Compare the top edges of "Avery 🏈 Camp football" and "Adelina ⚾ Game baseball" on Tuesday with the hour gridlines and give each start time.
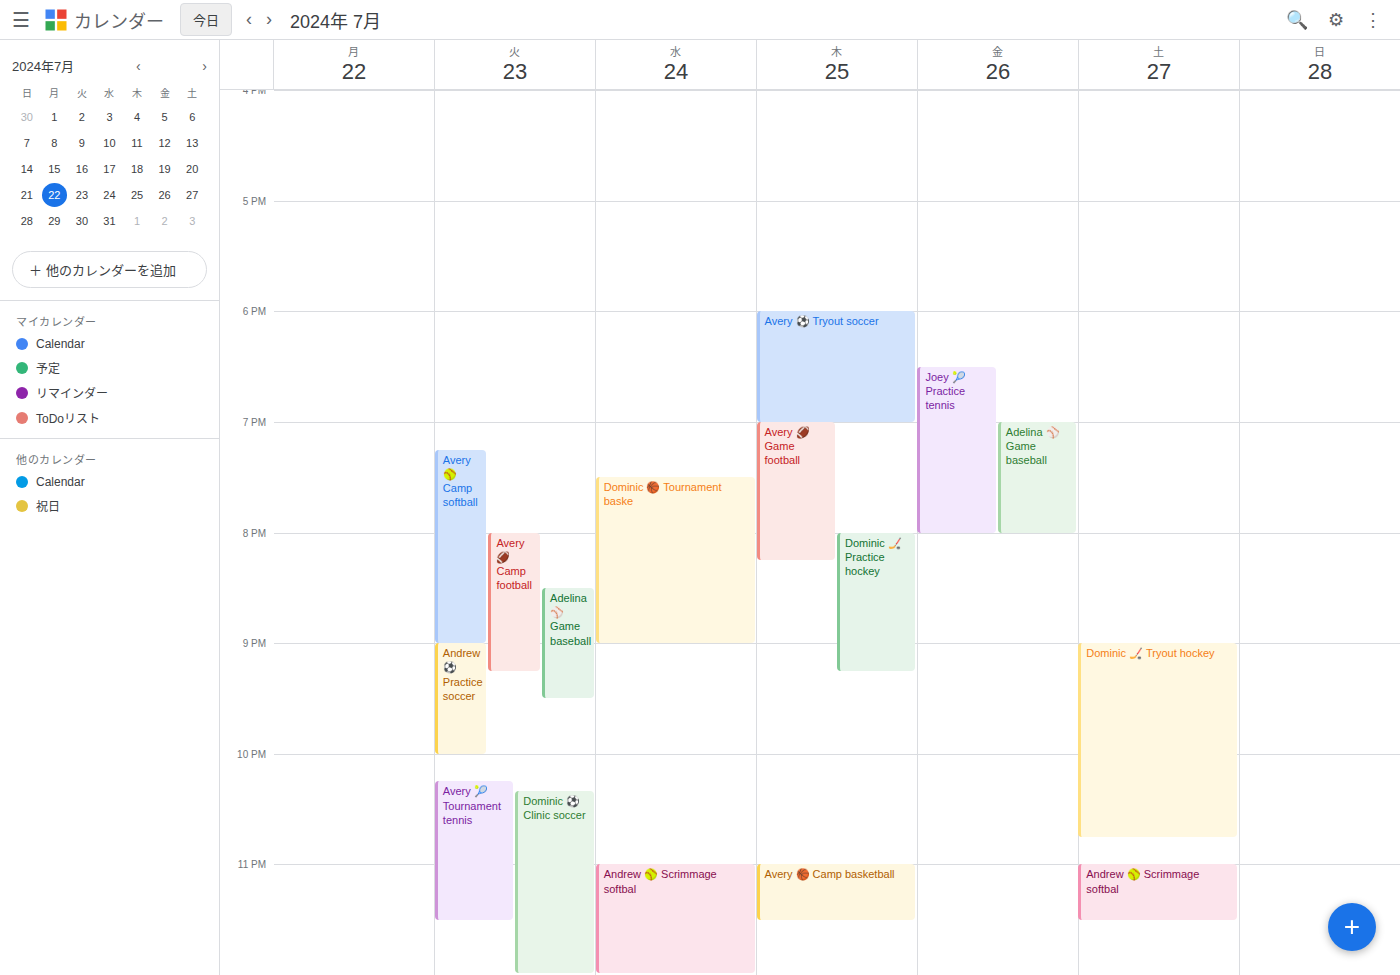
"Avery 🏈 Camp football": 8:00 PM, exactly on the 8 PM line. "Adelina ⚾ Game baseball": 8:30 PM, halfway between the 8 PM and 9 PM lines.